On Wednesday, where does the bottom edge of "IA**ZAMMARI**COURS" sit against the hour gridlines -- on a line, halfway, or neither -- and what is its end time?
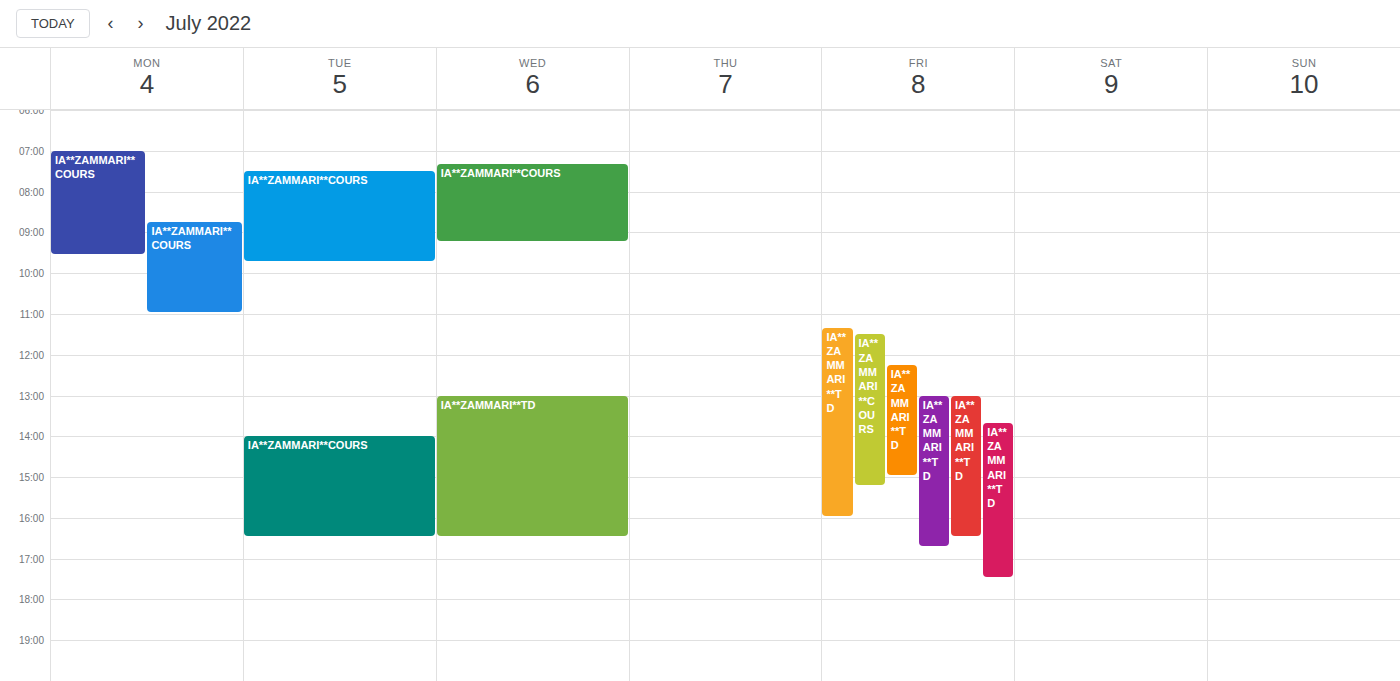
9:15 AM -- neither: a quarter of the way from the 9 AM line to the 10 AM line.